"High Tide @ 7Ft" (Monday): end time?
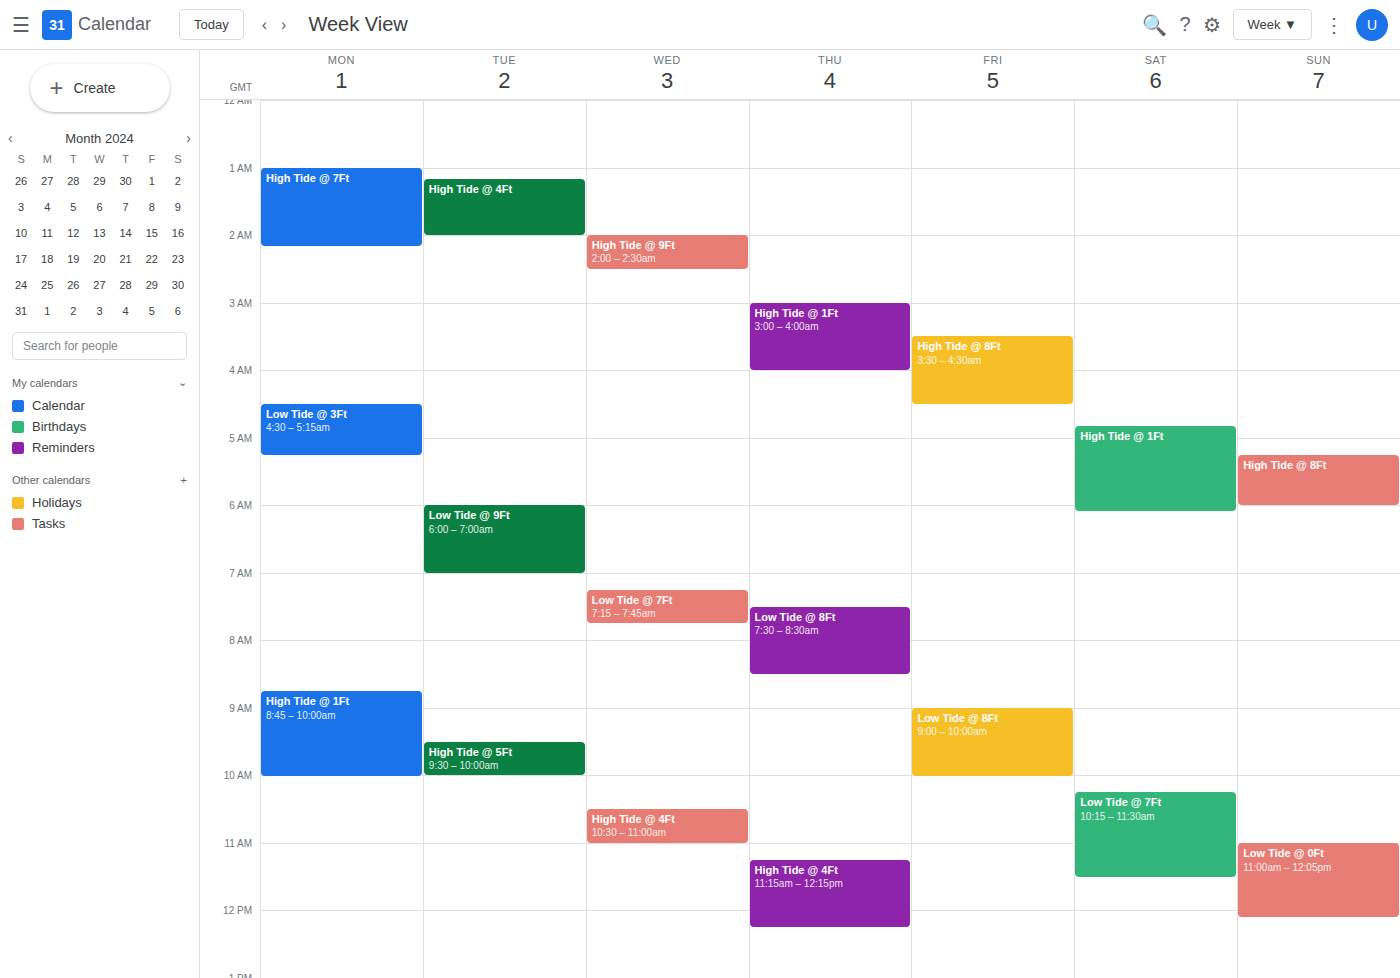
2:10 AM